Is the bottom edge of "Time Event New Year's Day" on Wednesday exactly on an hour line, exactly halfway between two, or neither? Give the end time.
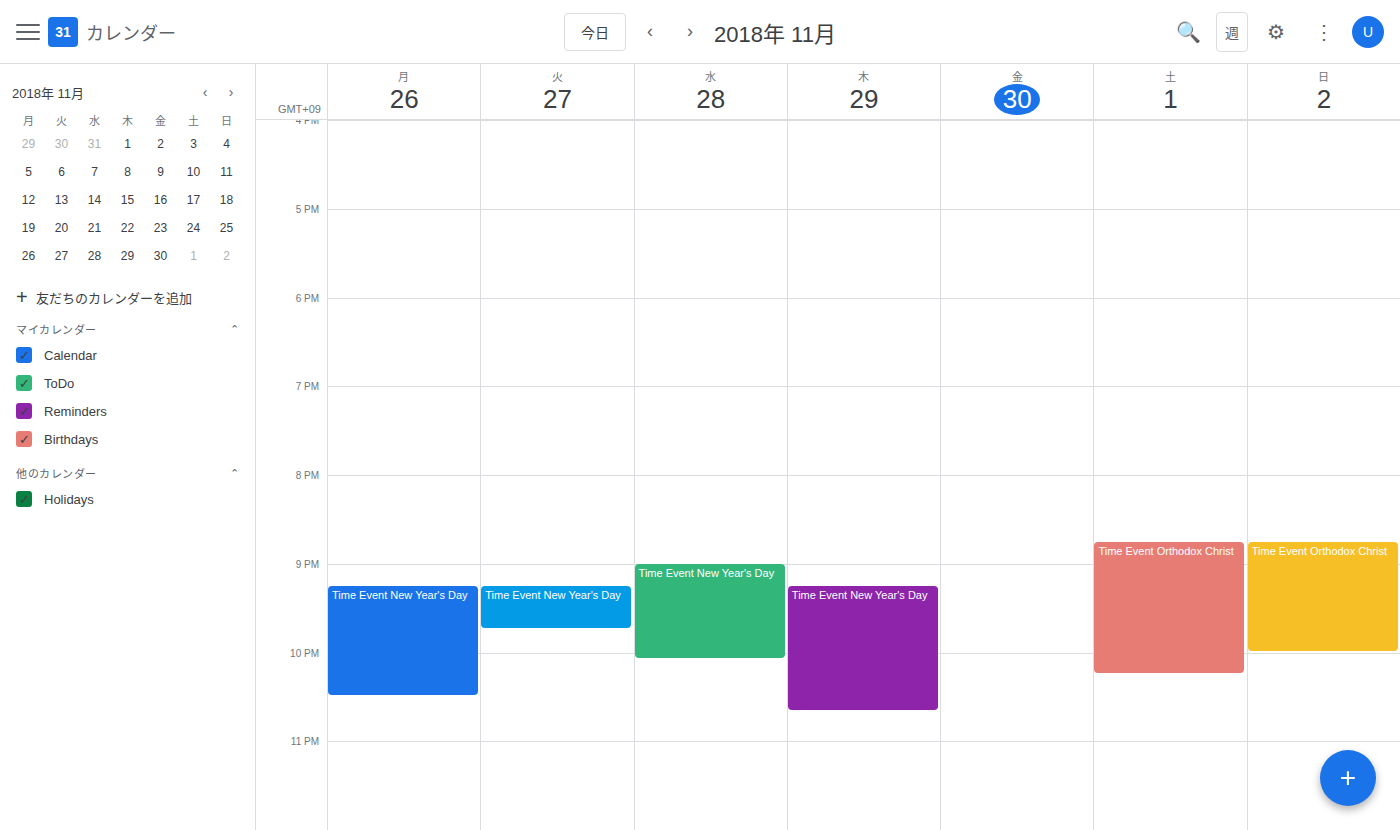
10:05 PM -- neither: 5 minutes below the 10 PM line and 55 minutes above the 11 PM line.